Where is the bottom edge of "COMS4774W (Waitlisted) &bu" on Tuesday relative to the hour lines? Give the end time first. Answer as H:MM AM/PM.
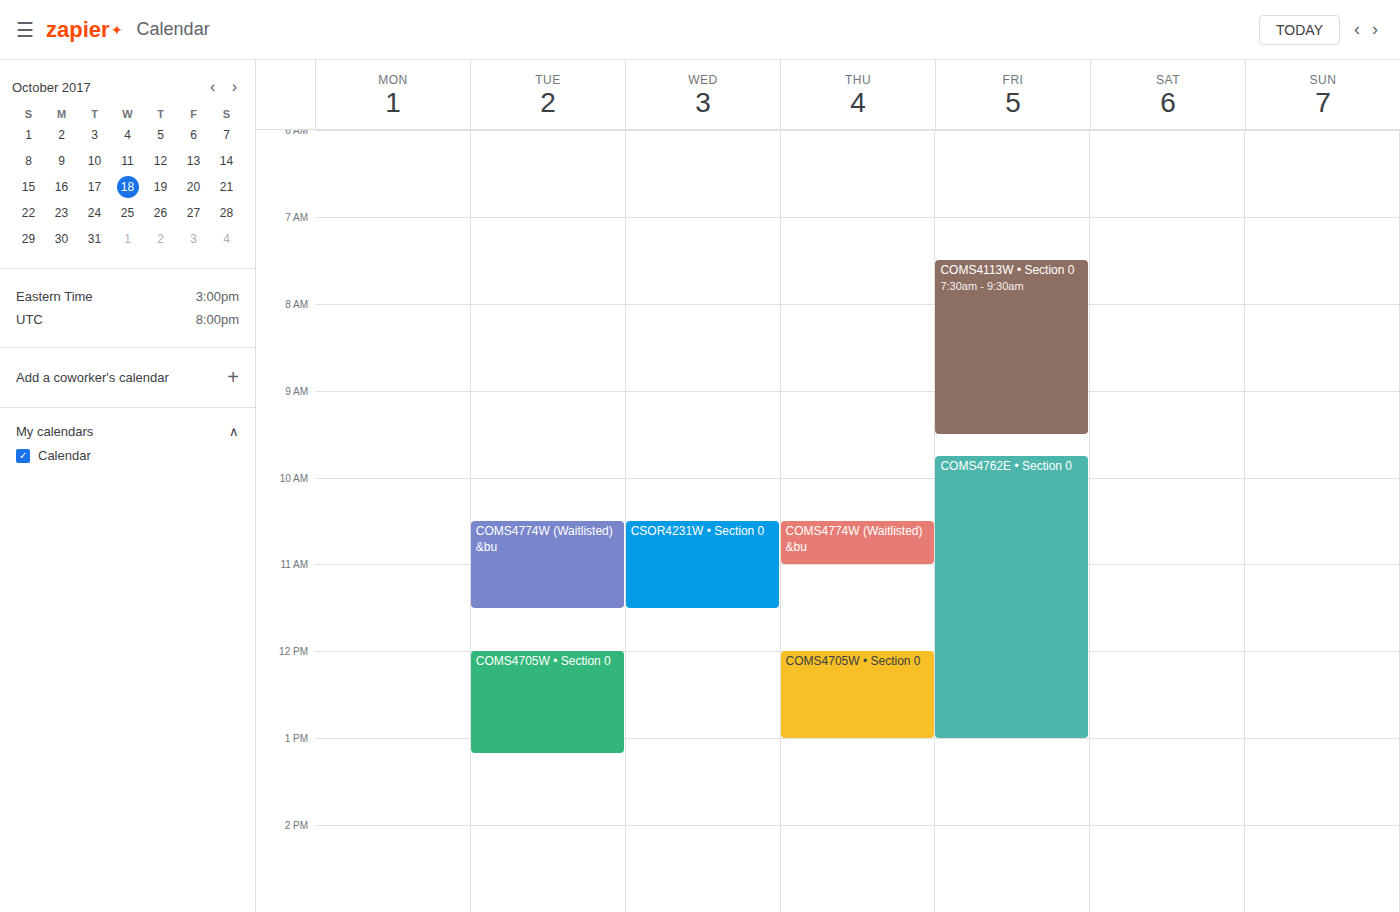
11:30 AM -- halfway between the 11 AM and 12 PM lines.